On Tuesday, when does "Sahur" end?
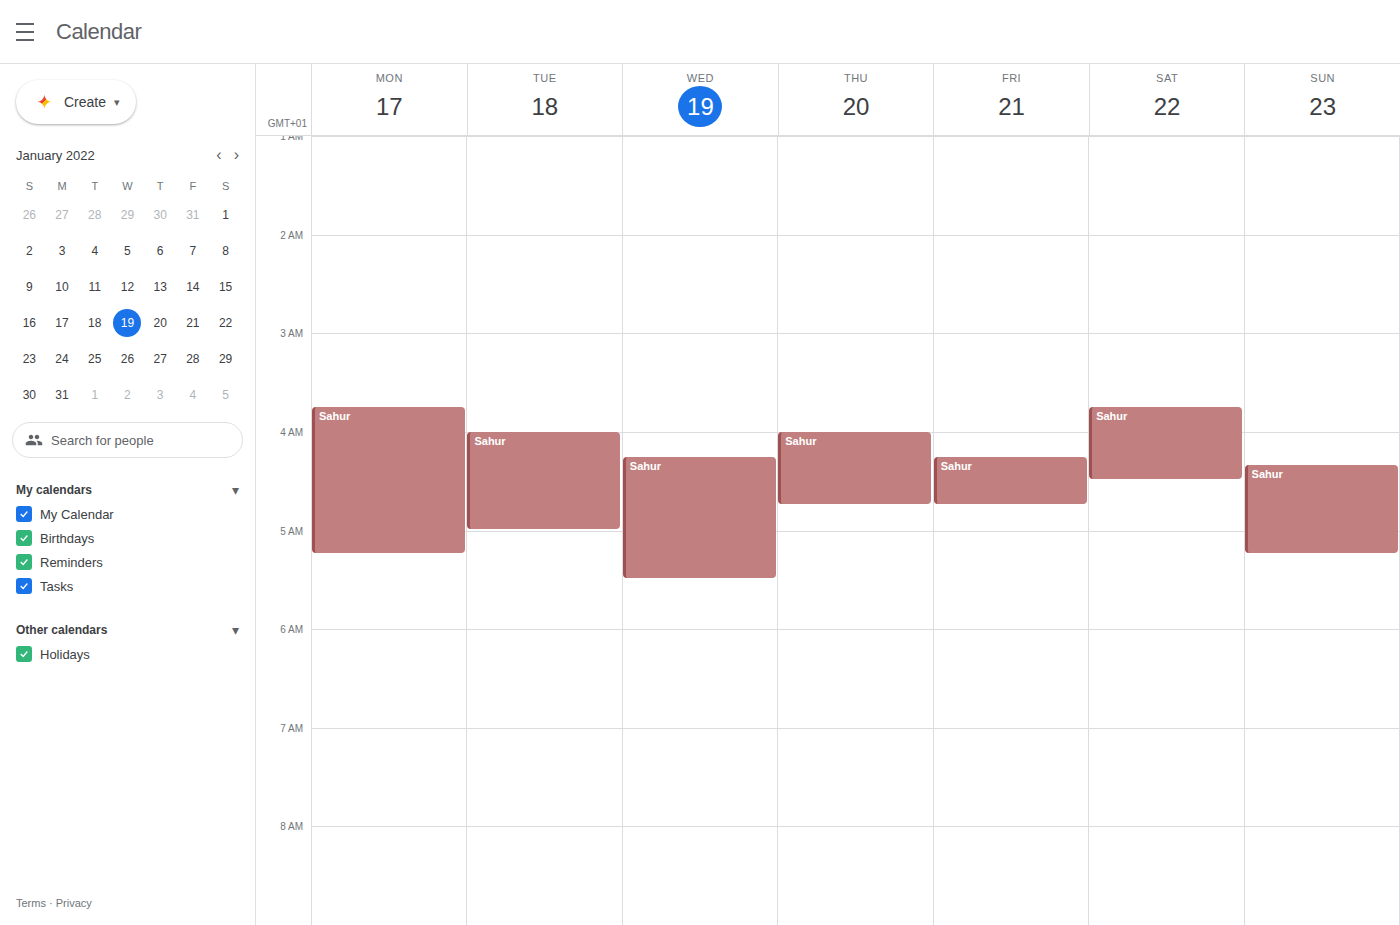
5:00 AM